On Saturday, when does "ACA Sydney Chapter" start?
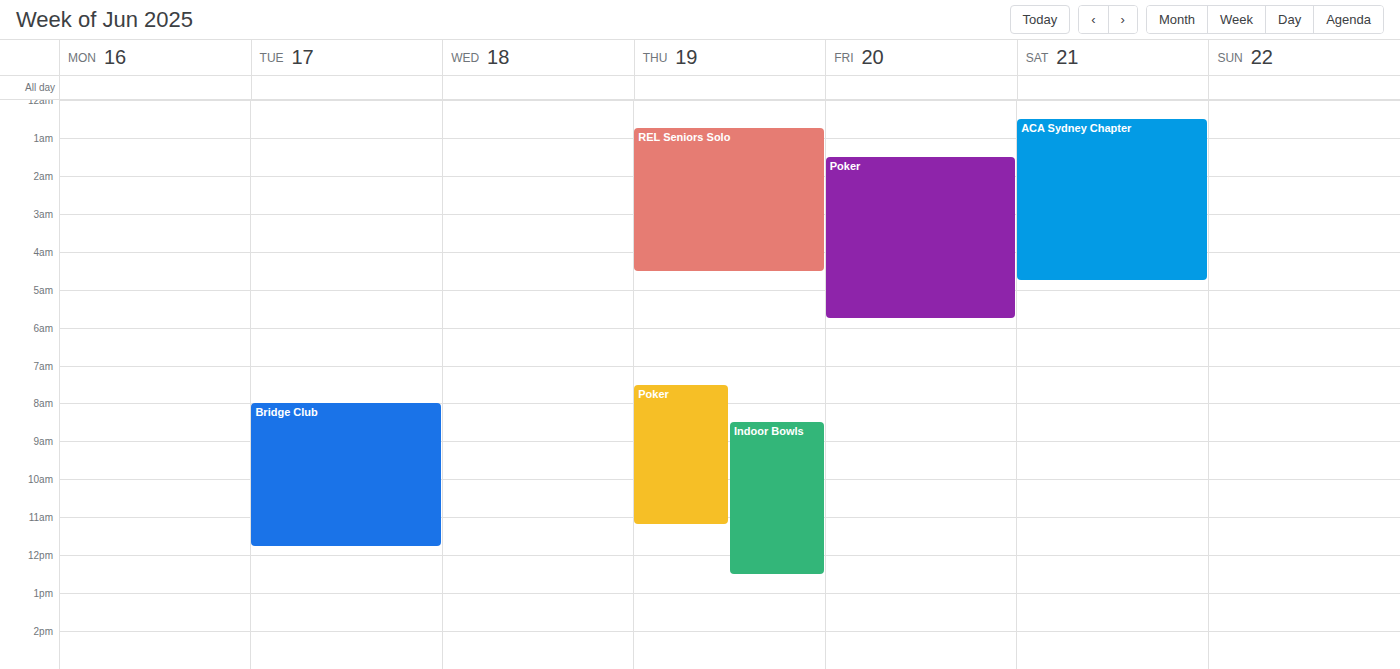
12:30 AM